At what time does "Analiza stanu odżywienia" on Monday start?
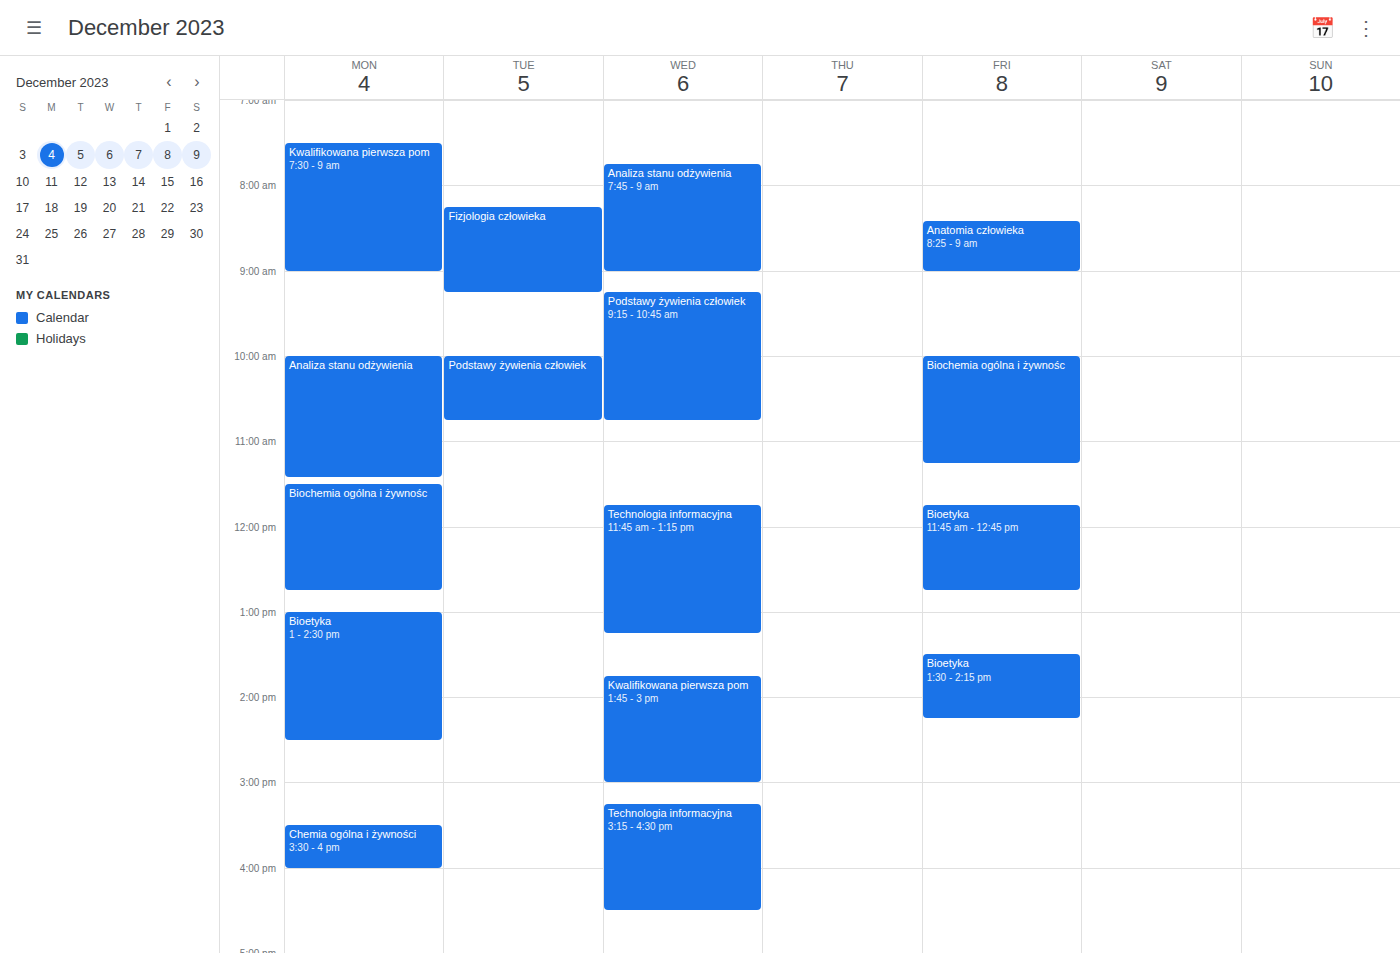
10:00